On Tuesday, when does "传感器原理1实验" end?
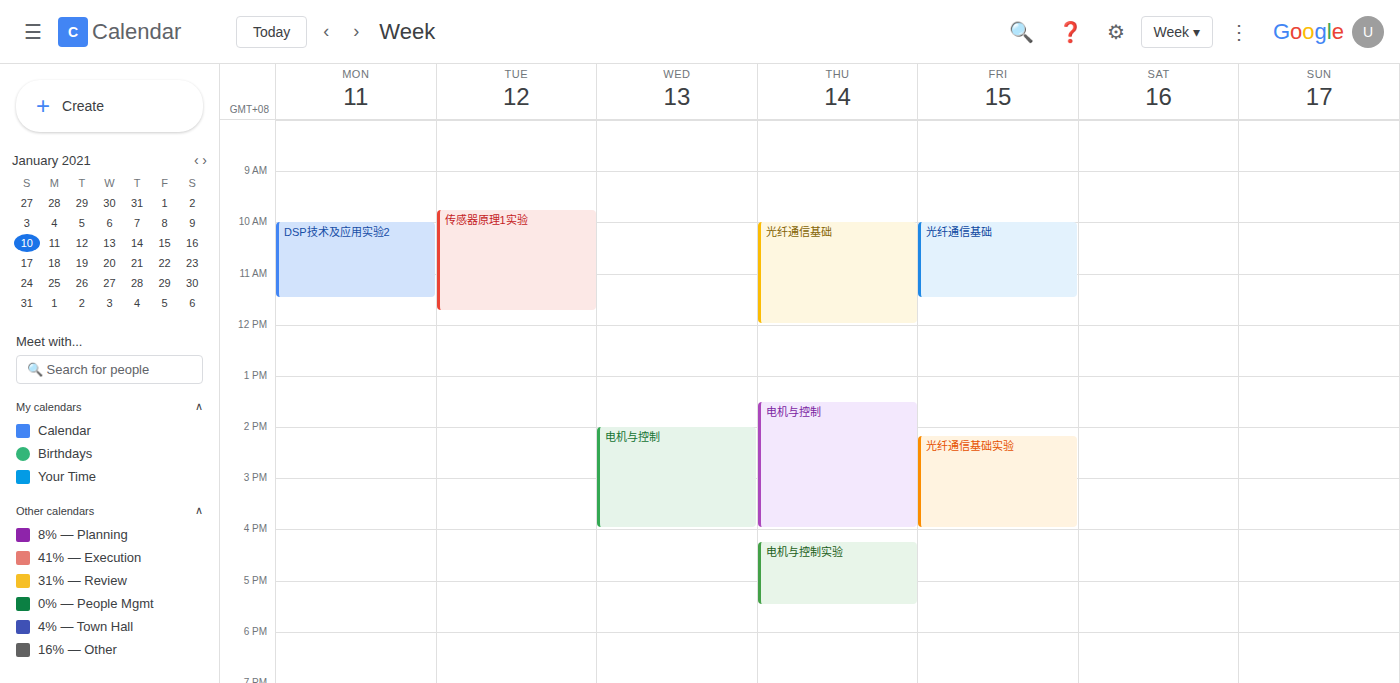
11:45 AM